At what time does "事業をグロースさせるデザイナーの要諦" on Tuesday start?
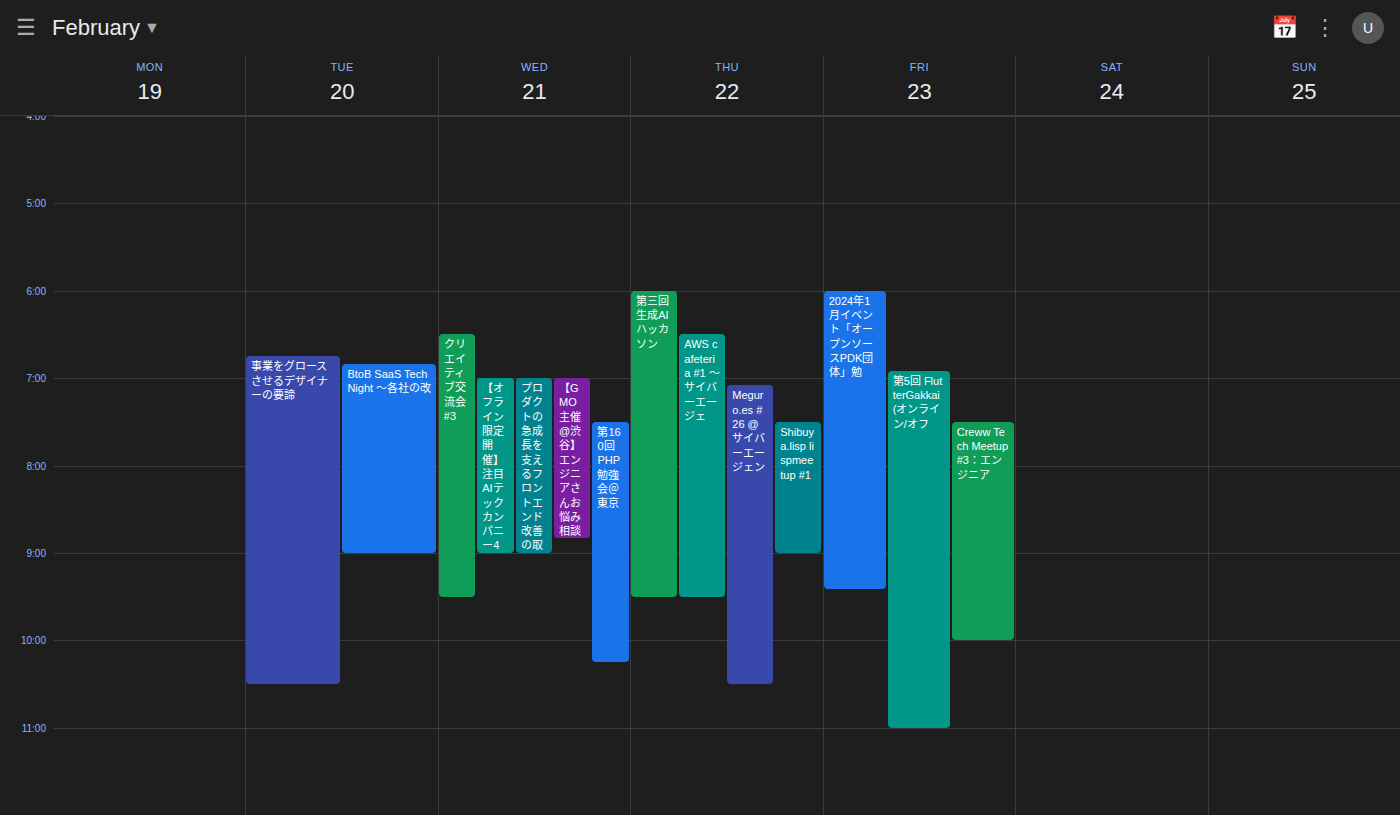
6:45 PM